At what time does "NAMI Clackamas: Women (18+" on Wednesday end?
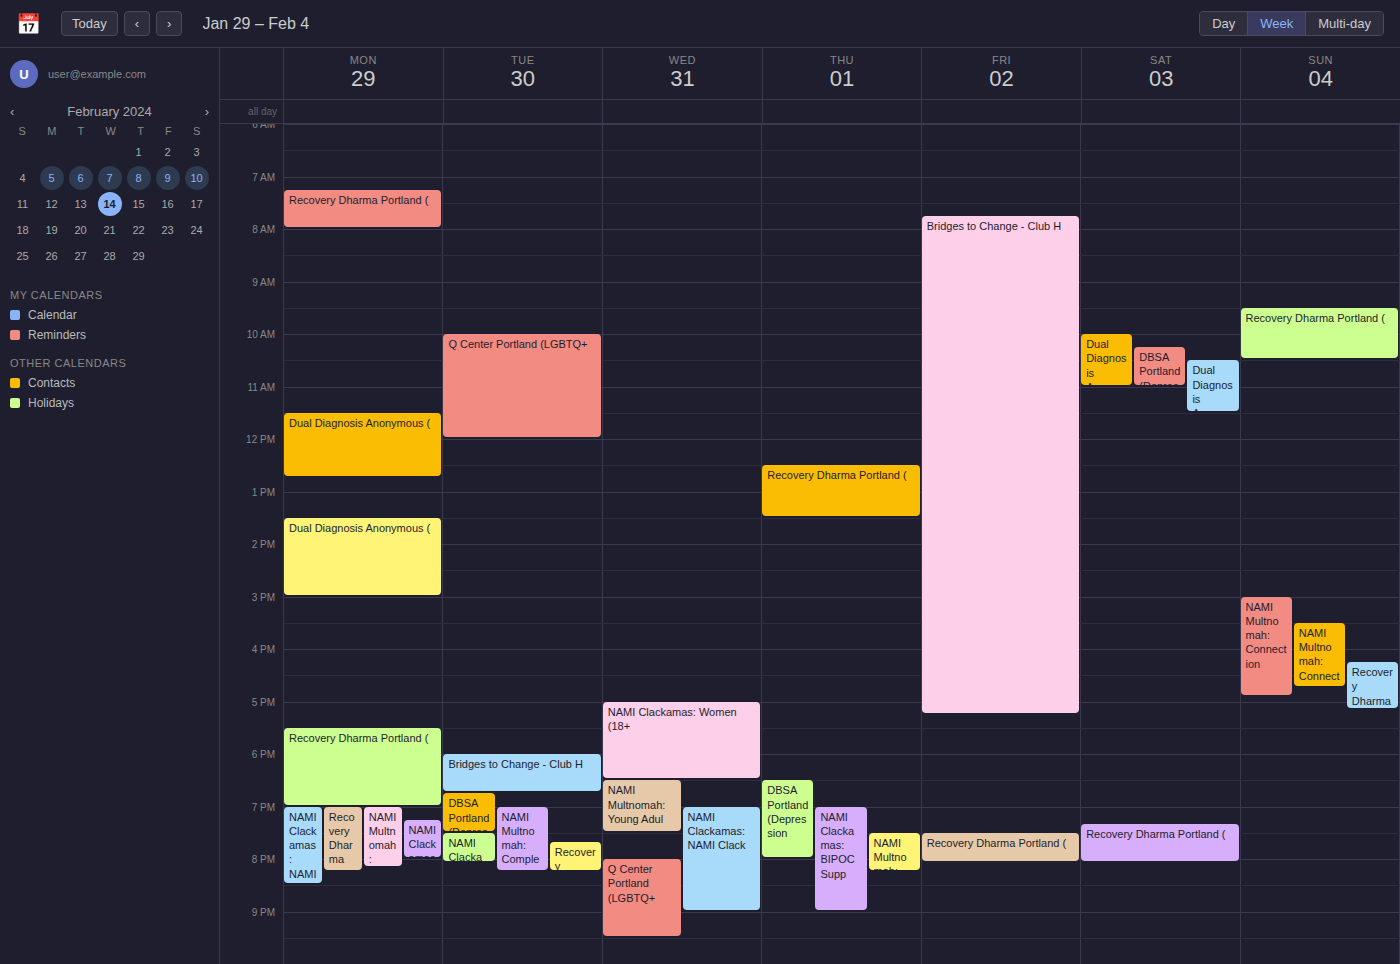
6:30 PM